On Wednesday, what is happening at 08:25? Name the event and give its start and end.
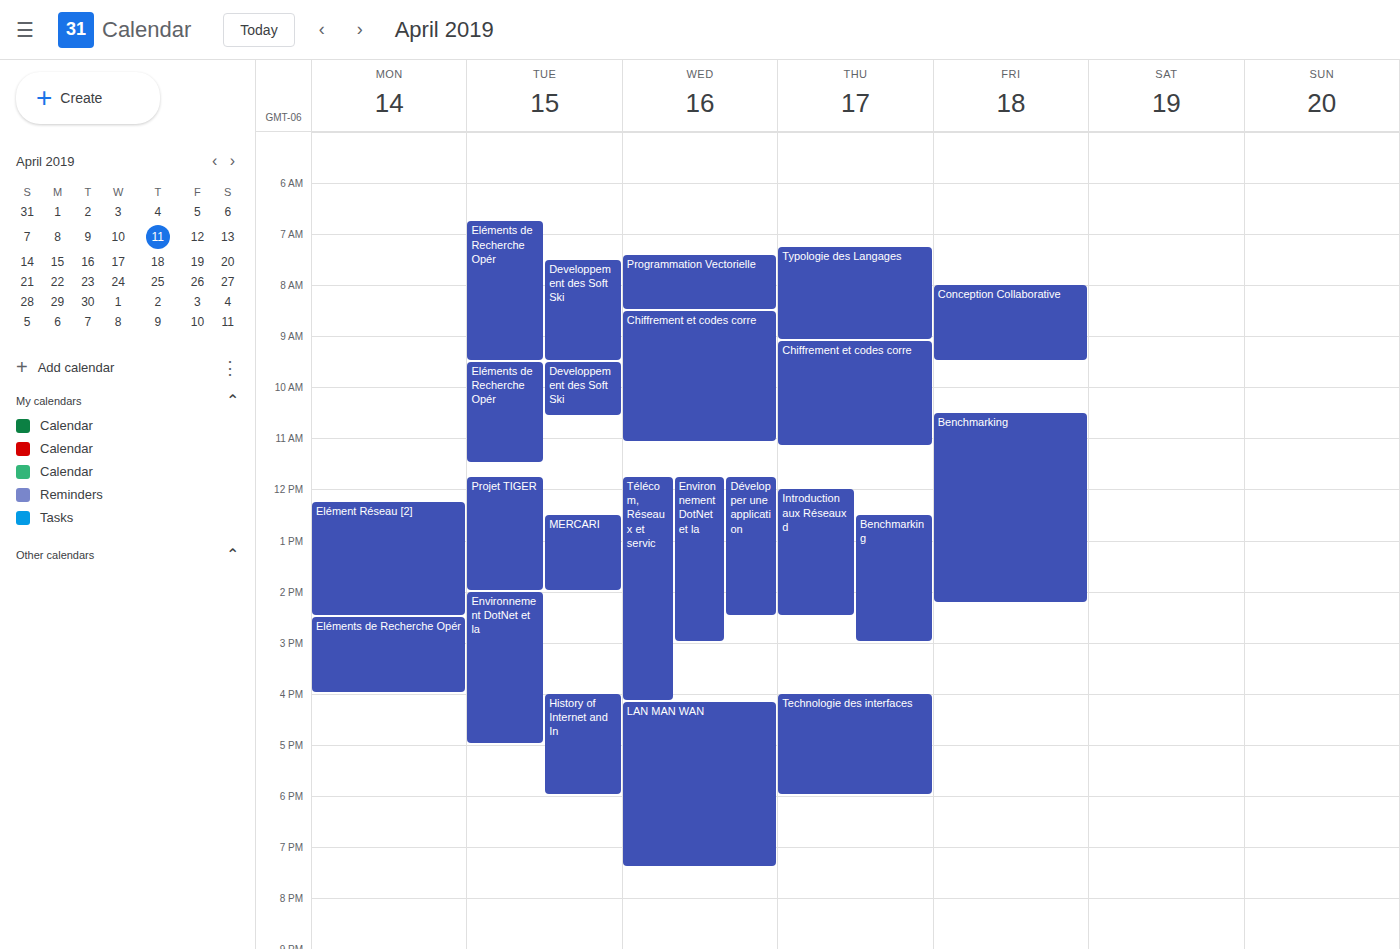
"Programmation Vectorielle", 07:25 to 08:30